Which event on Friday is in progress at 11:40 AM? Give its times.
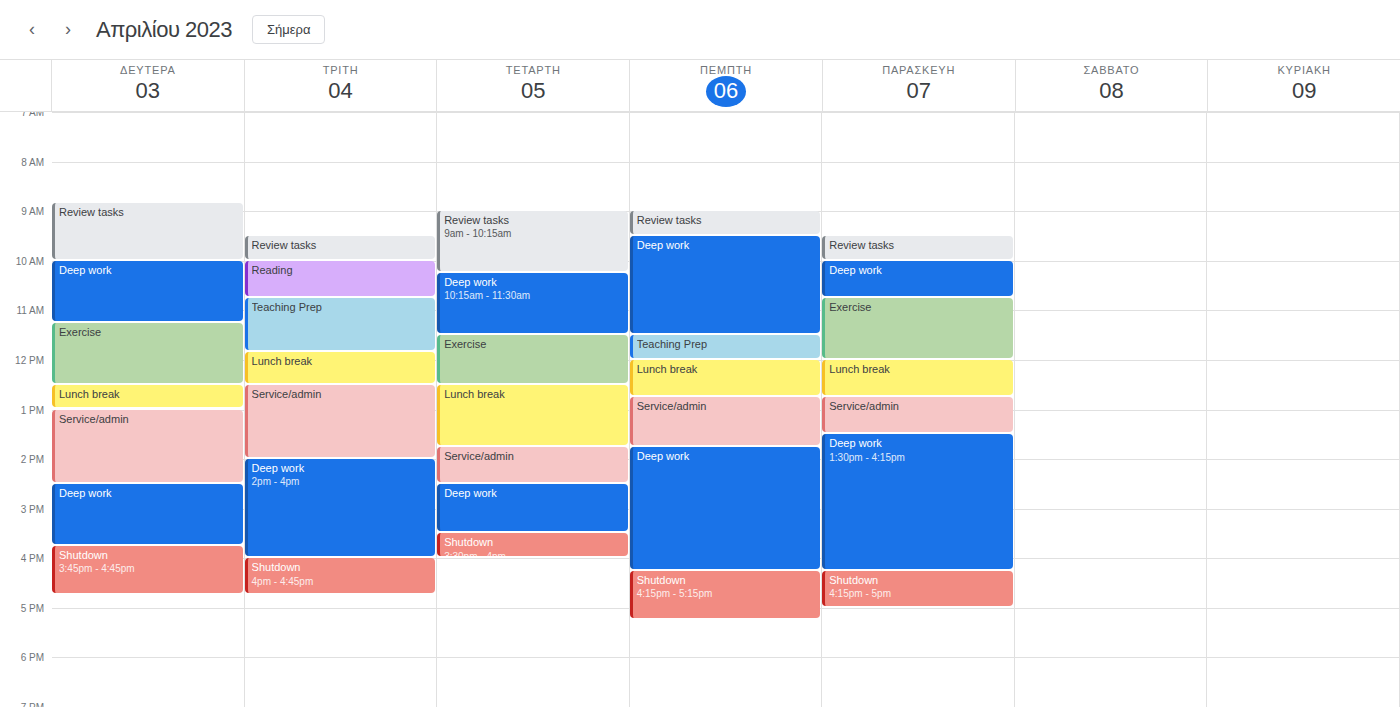
"Exercise", 10:45 AM to 12:00 PM